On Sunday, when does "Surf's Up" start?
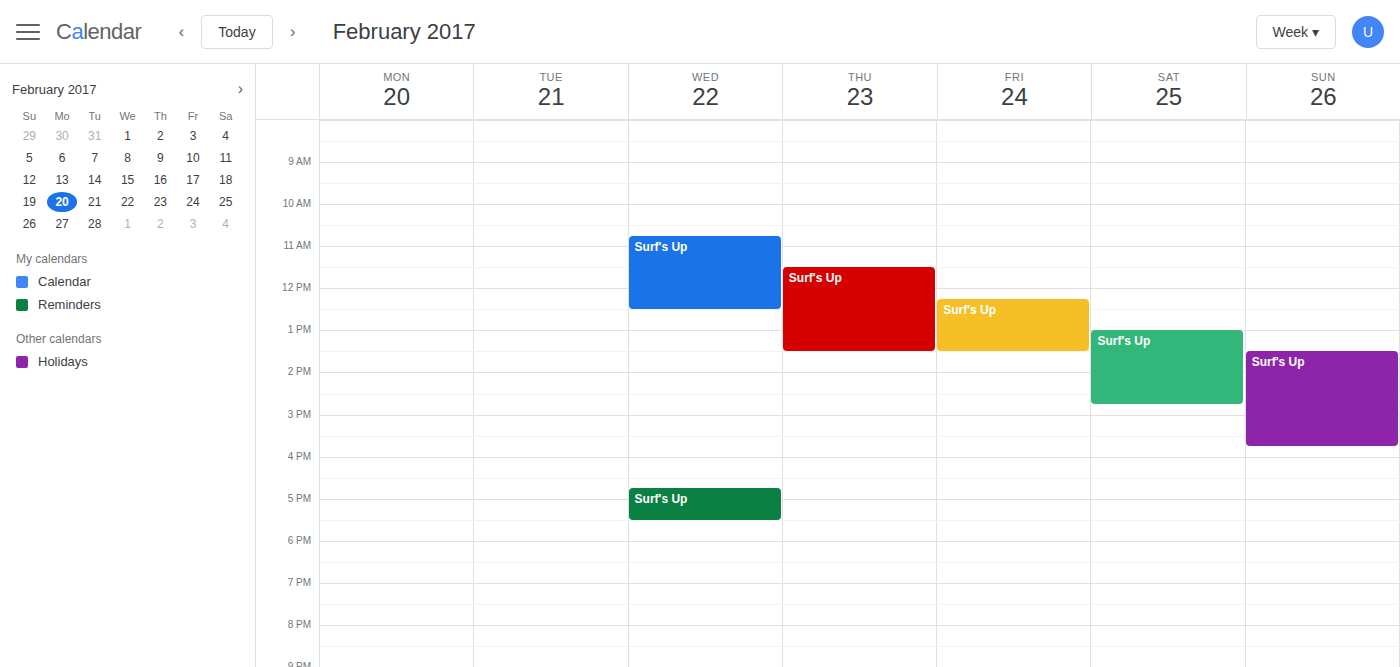
1:30 PM